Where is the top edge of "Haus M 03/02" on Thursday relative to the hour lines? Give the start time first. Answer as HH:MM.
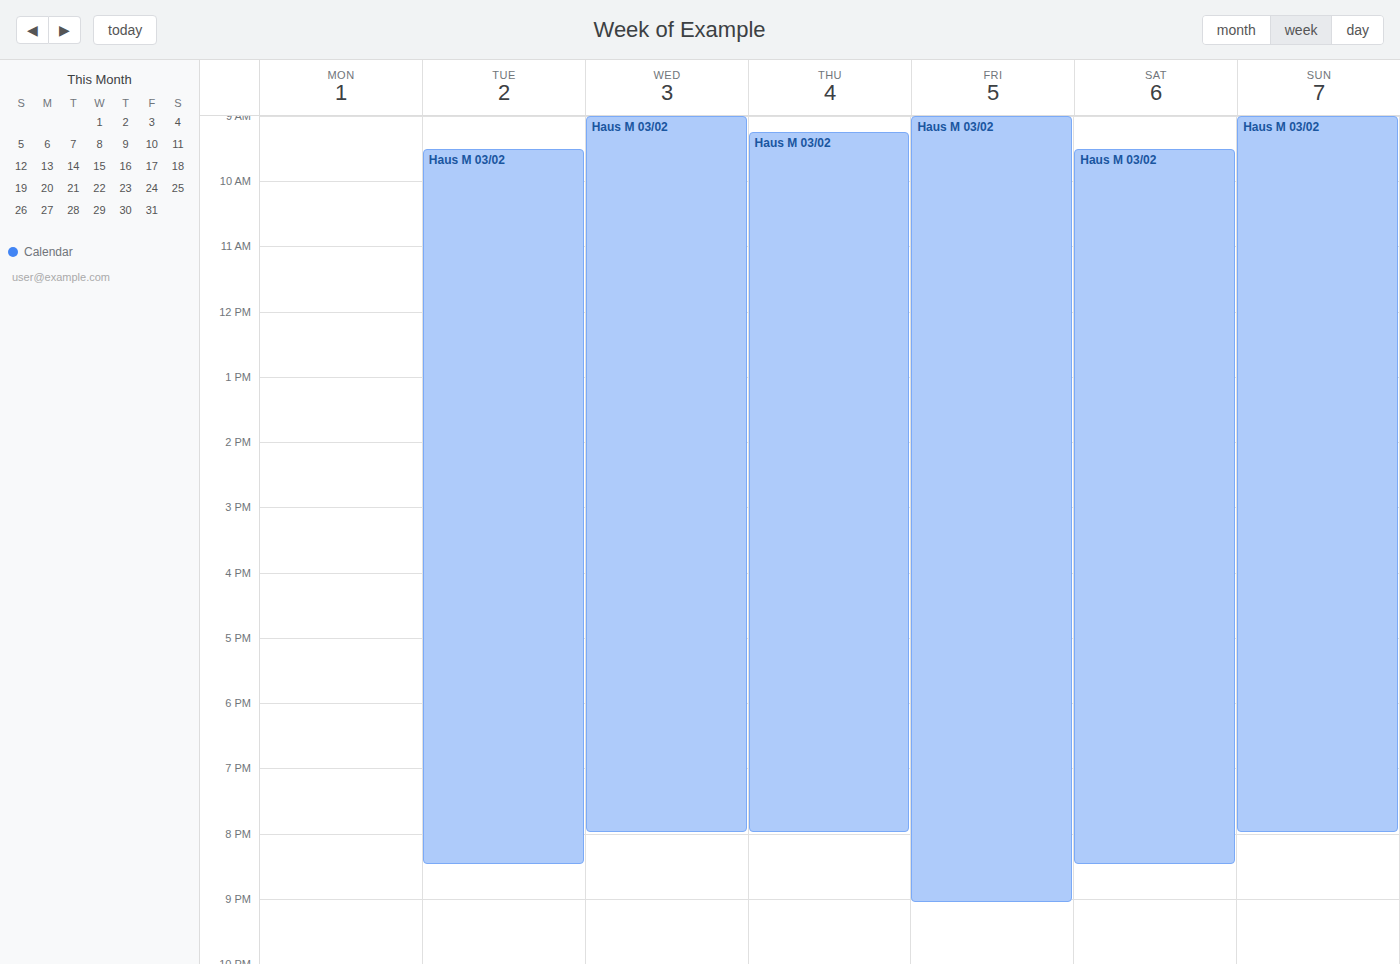
09:15 -- neither: a quarter of the way from the 09:00 line to the 10:00 line.